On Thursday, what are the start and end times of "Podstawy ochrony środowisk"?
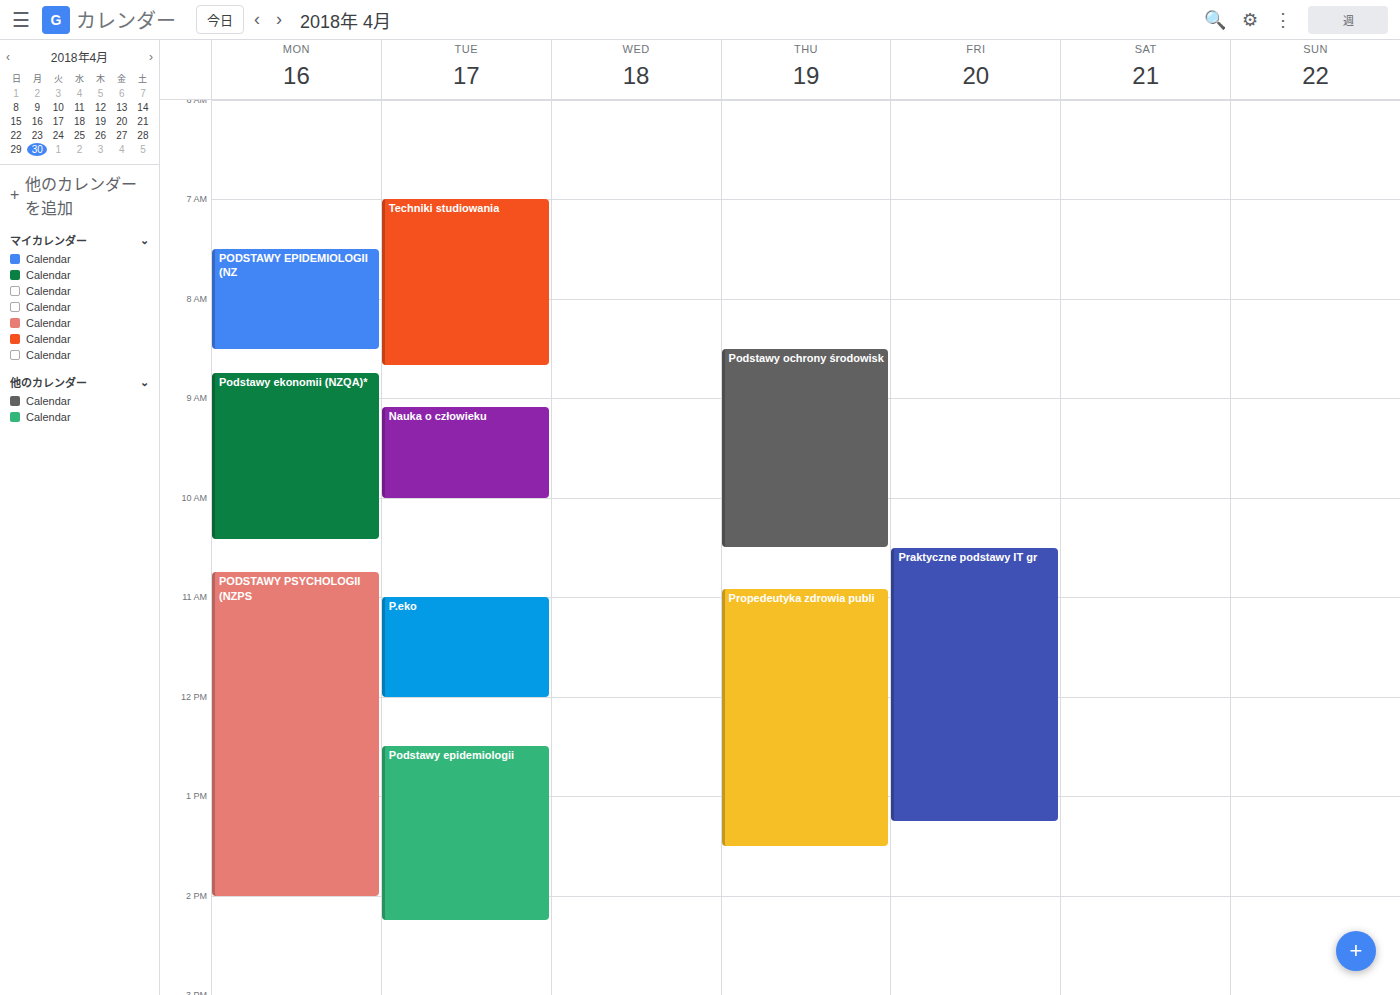
8:30 AM to 10:30 AM